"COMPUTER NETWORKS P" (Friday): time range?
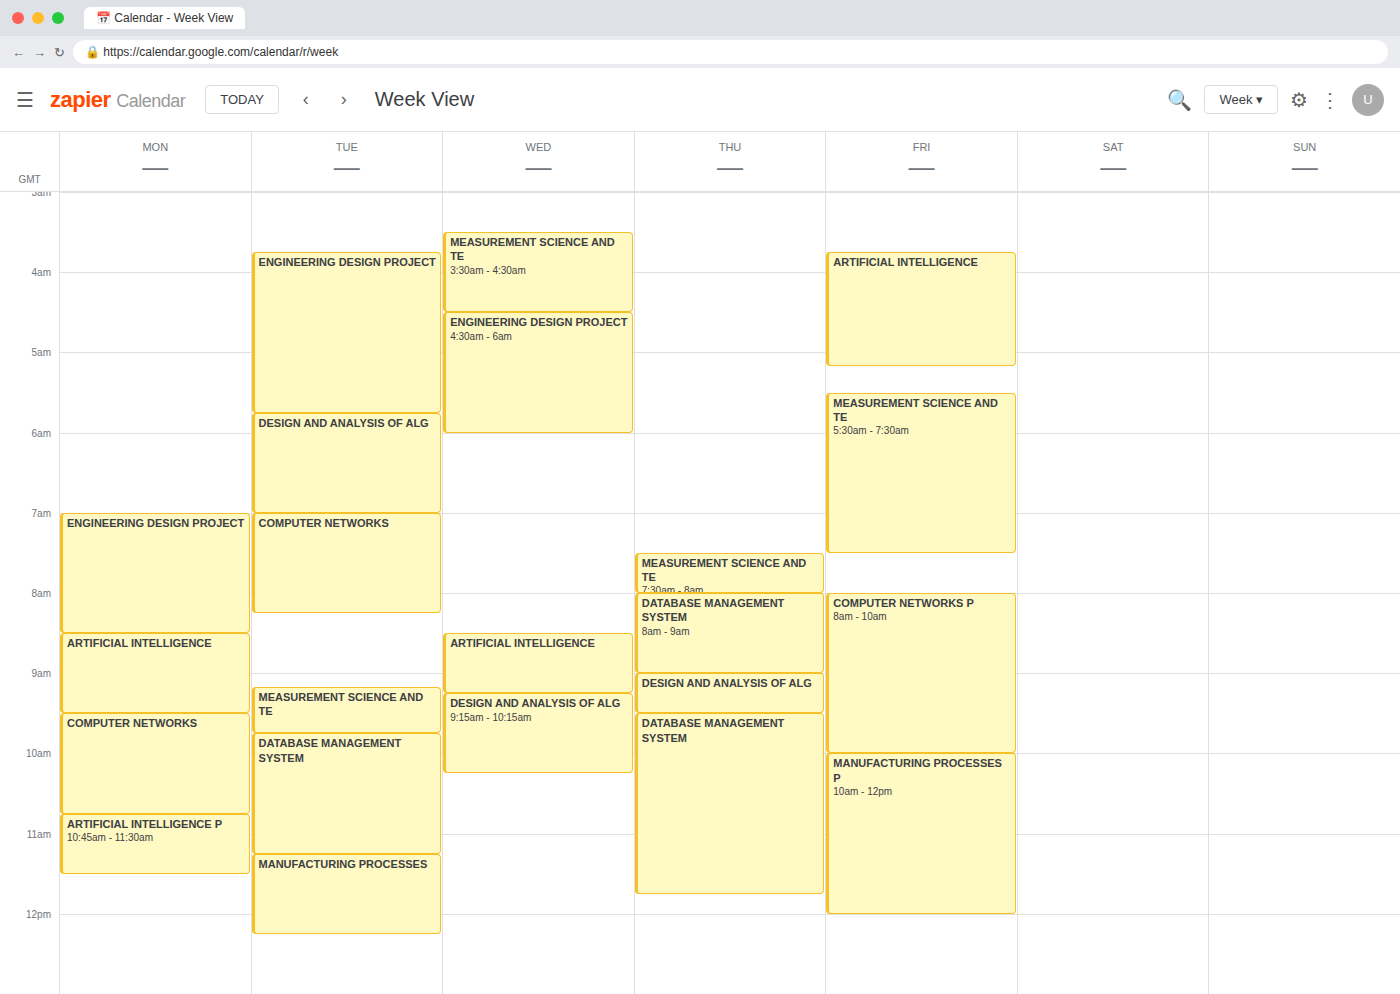
8:00 AM to 10:00 AM